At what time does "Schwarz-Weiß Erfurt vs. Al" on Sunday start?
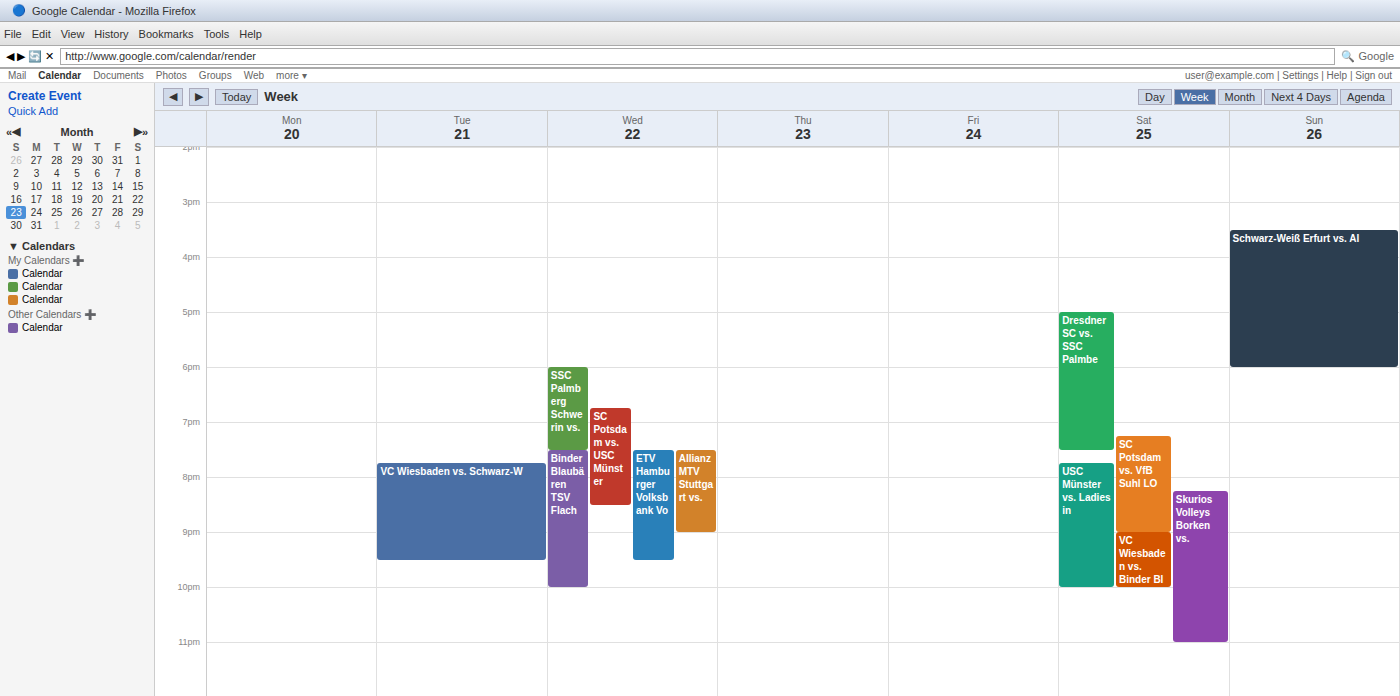
3:30 PM